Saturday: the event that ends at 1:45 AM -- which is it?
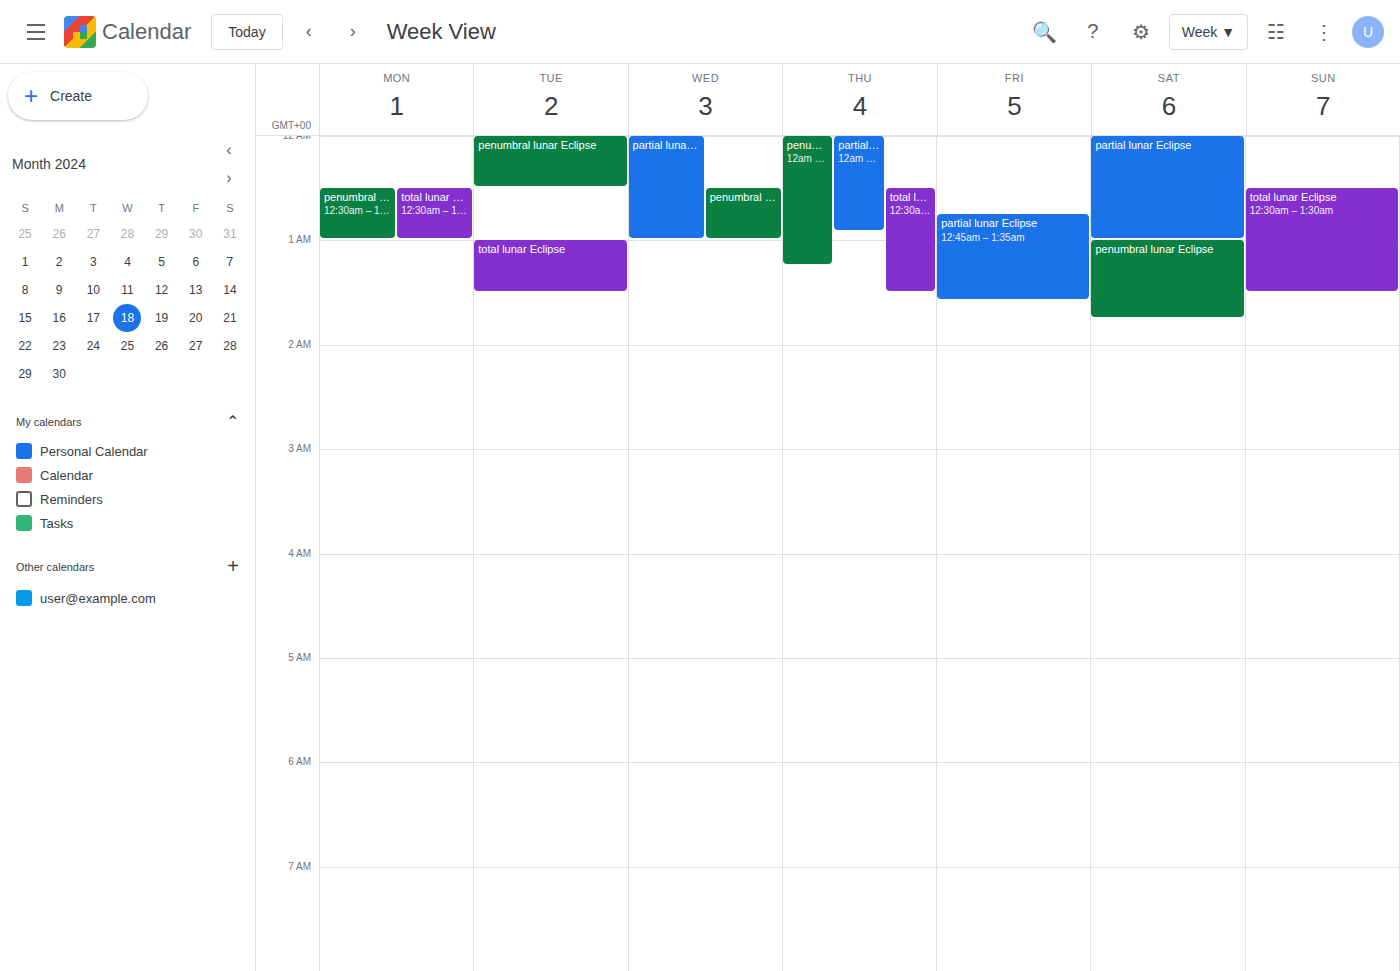
"penumbral lunar Eclipse"